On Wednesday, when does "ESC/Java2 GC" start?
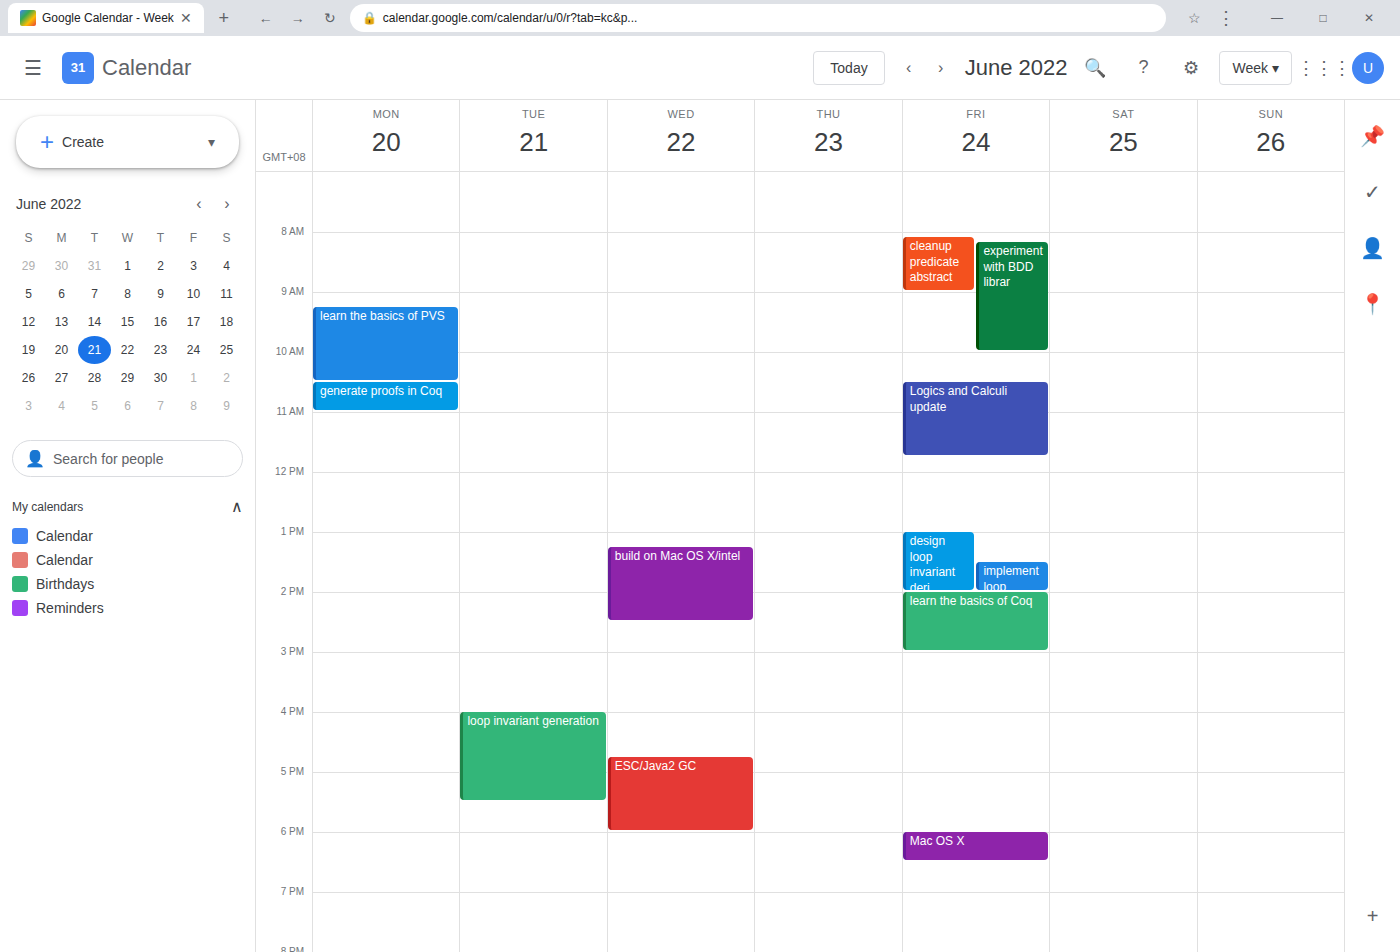
4:45 PM